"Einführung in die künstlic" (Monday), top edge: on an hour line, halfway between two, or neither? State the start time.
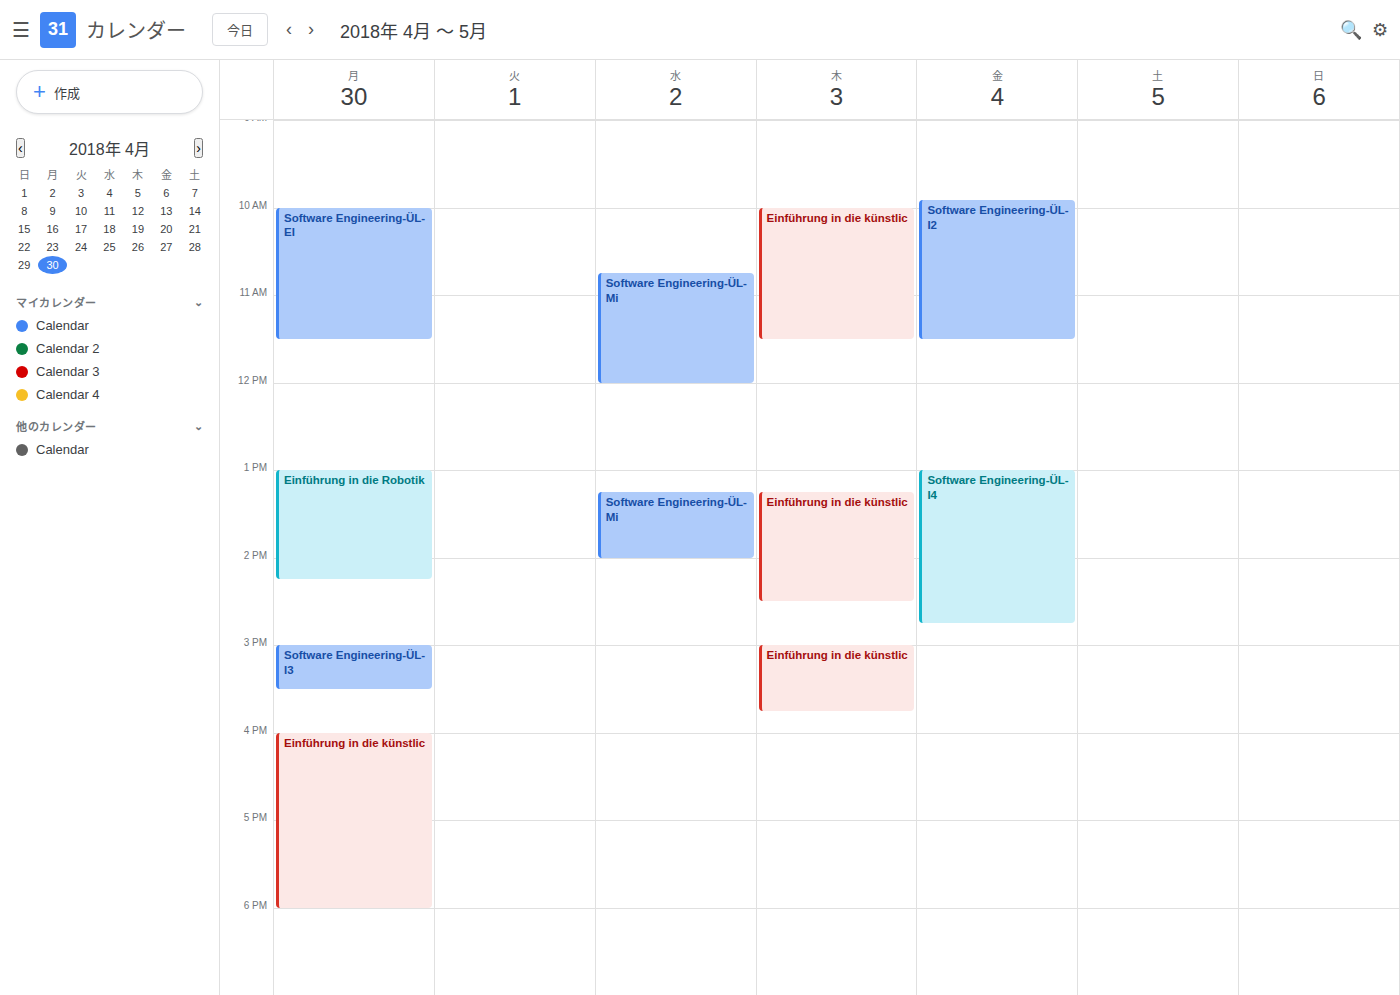
4:00 PM -- exactly on the 4 PM line.